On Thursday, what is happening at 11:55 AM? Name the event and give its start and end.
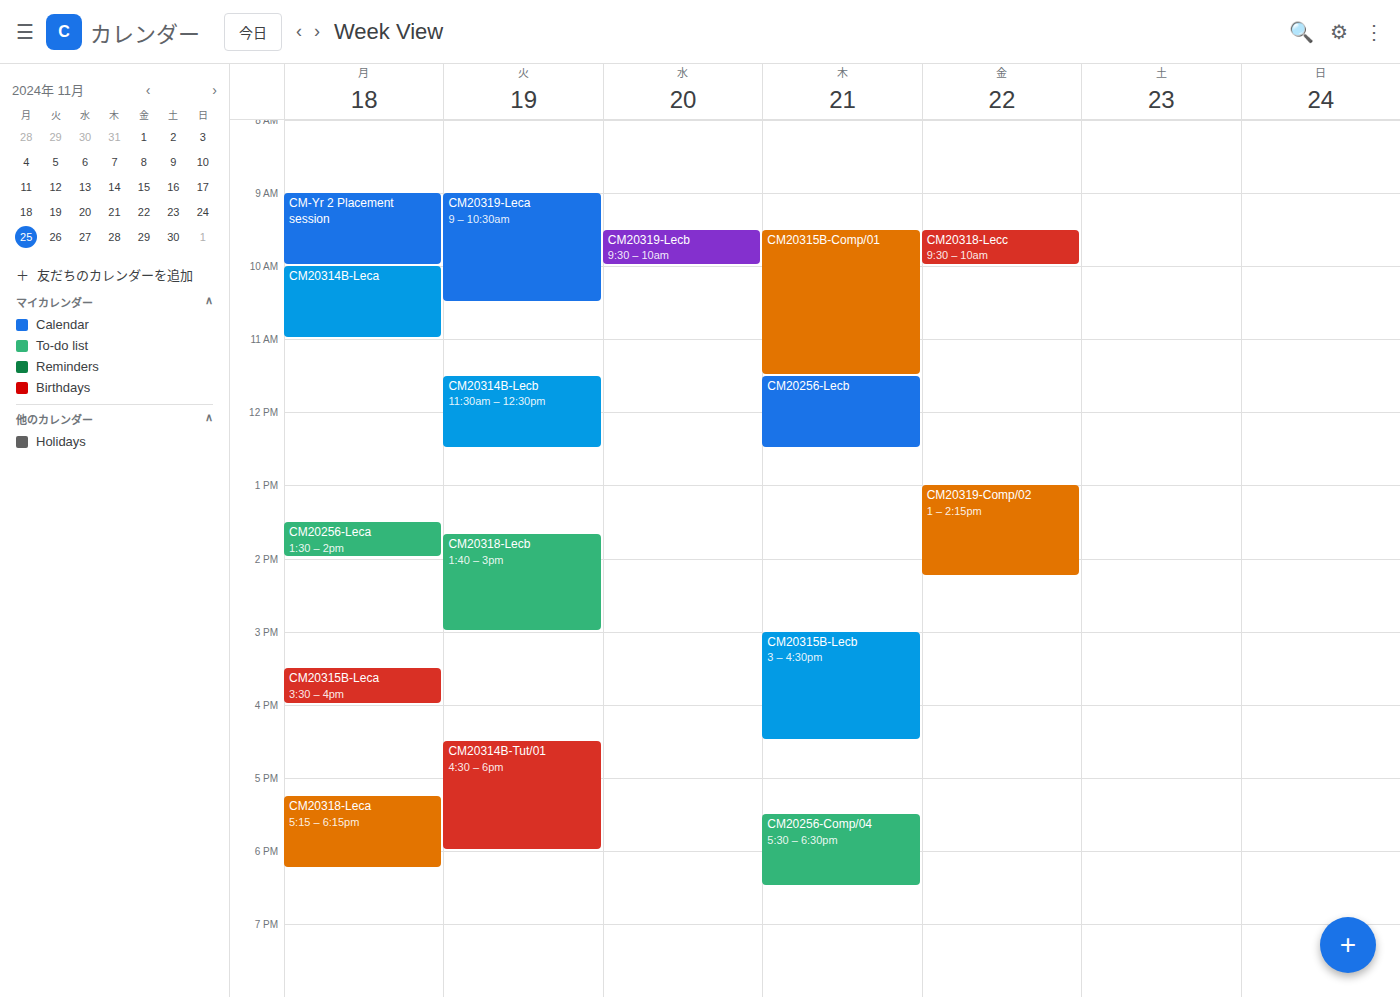
"CM20256-Lecb", 11:30 AM to 12:30 PM